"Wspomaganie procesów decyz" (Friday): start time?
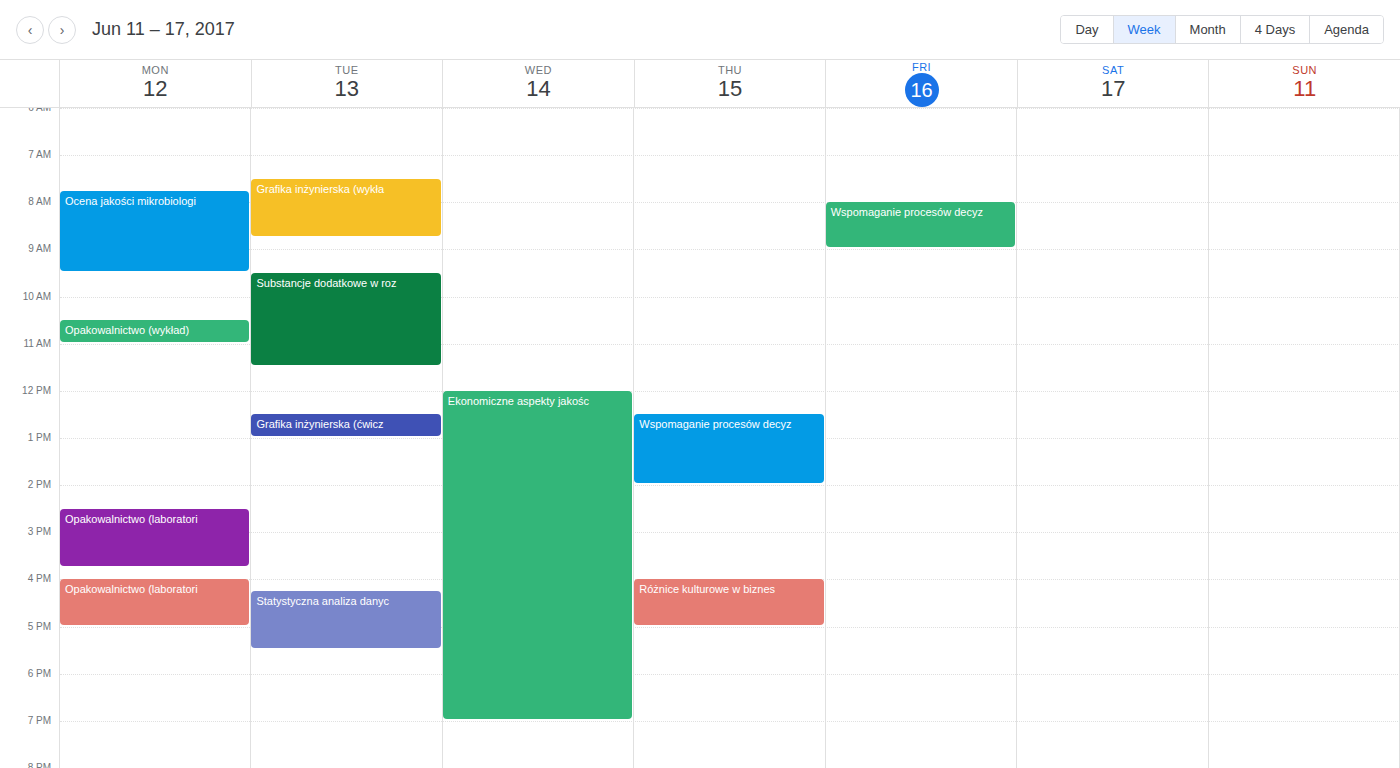
8:00 AM